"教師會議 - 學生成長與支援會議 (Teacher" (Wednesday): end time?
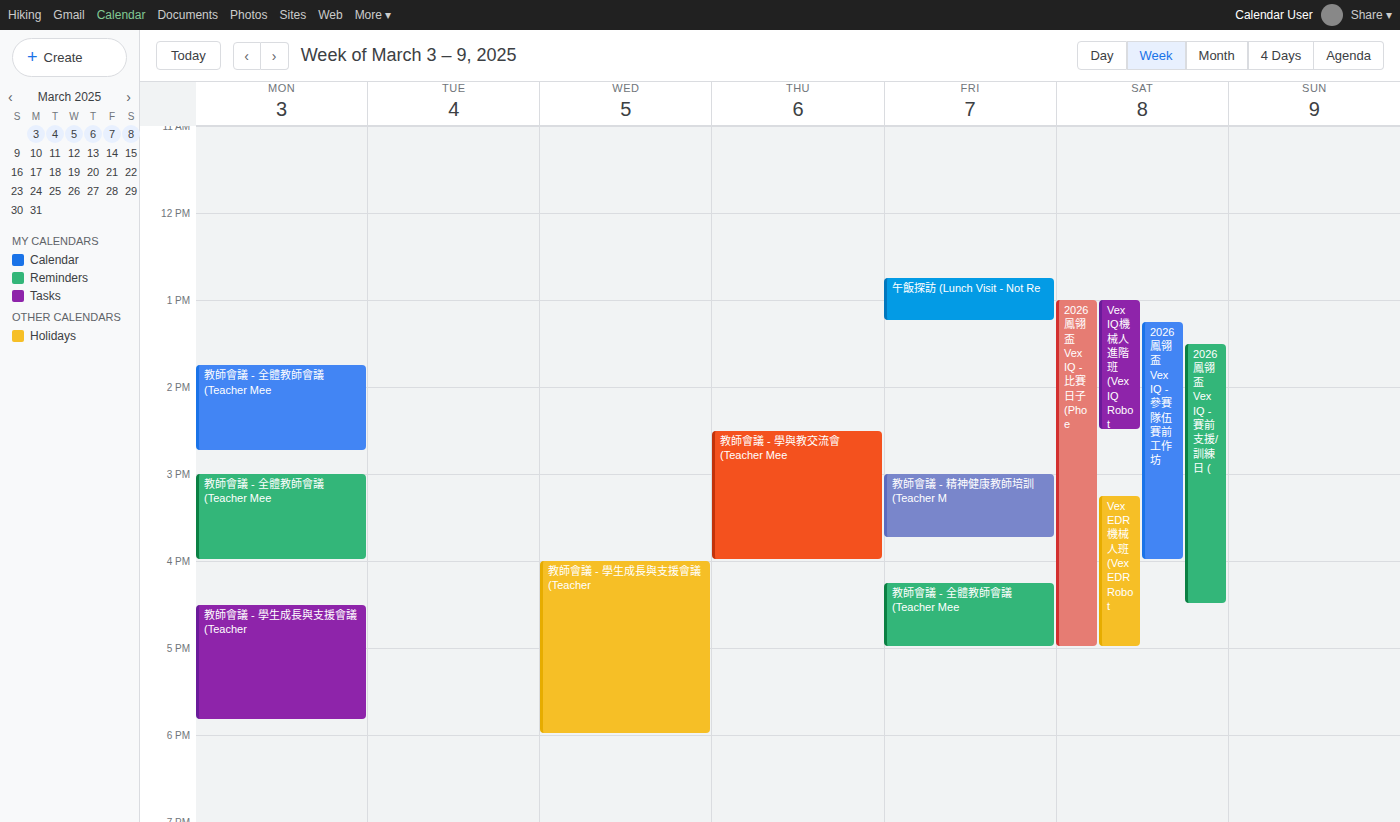
6:00 PM